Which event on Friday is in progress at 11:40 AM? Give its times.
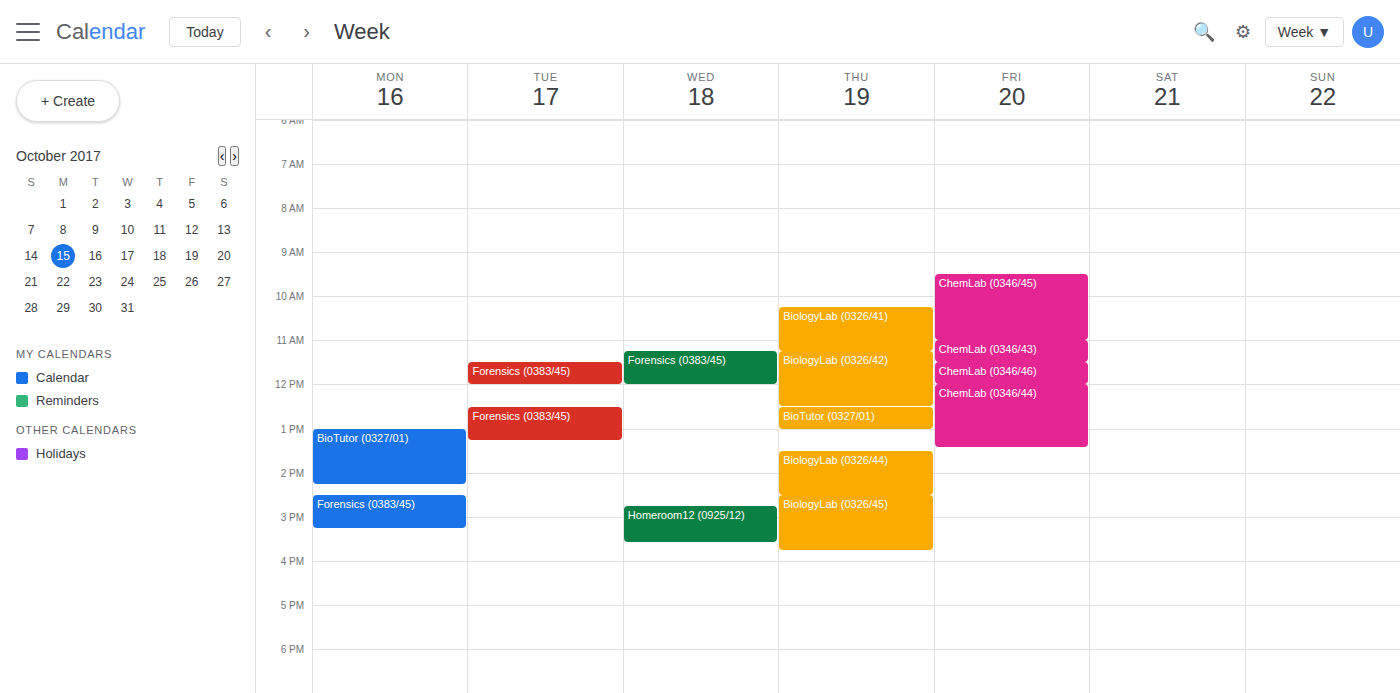
"ChemLab (0346/46)", 11:30 AM to 12:00 PM